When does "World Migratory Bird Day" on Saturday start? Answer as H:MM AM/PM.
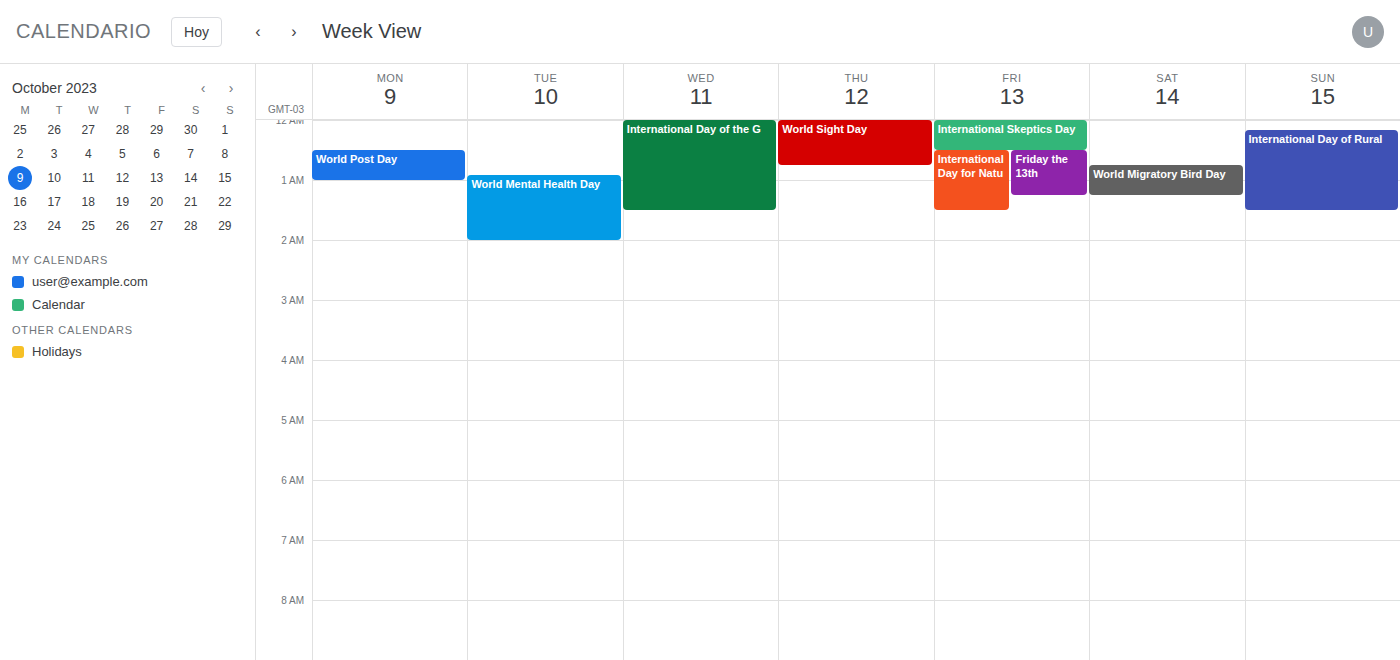
12:45 AM